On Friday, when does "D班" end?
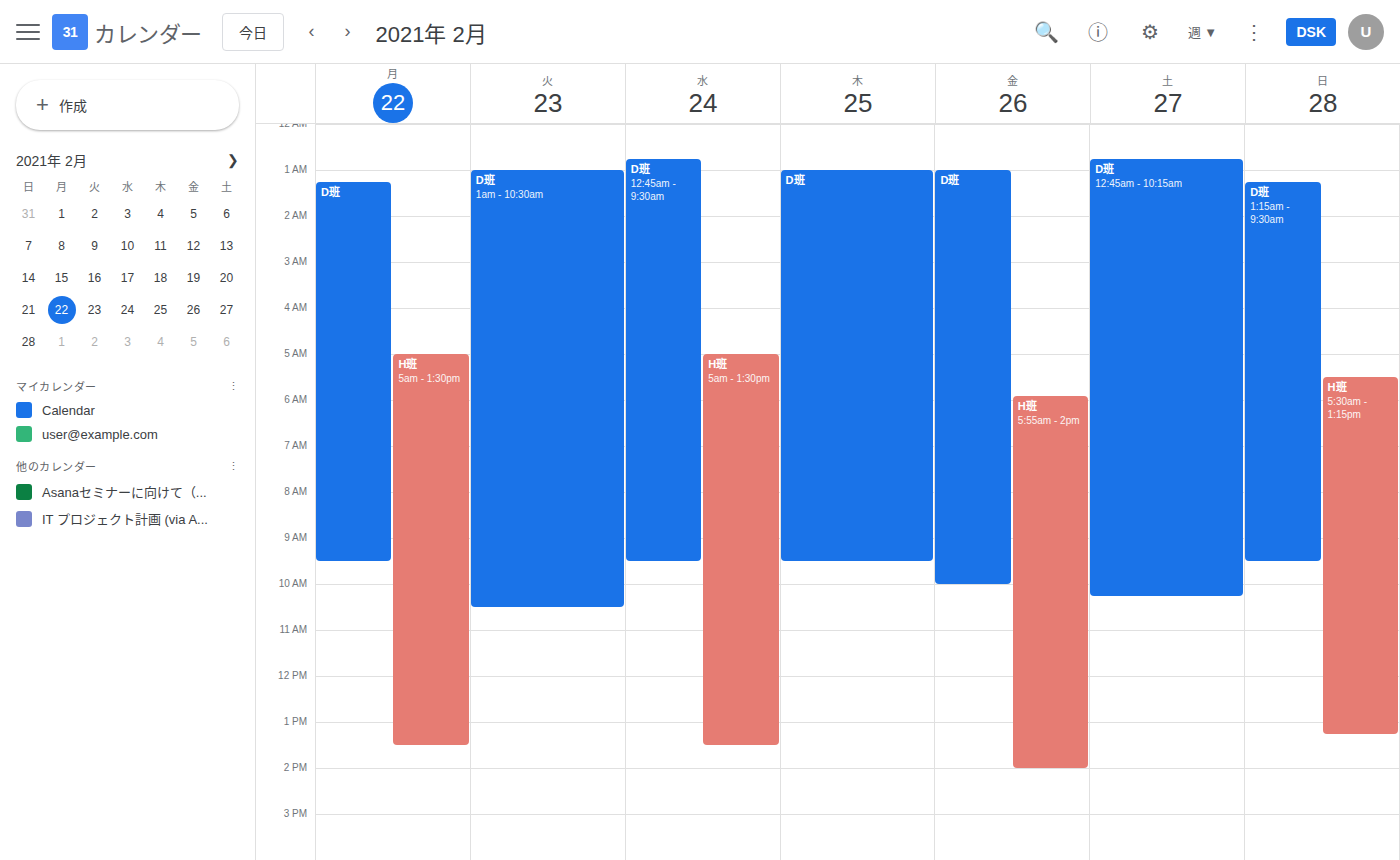
10:00 AM